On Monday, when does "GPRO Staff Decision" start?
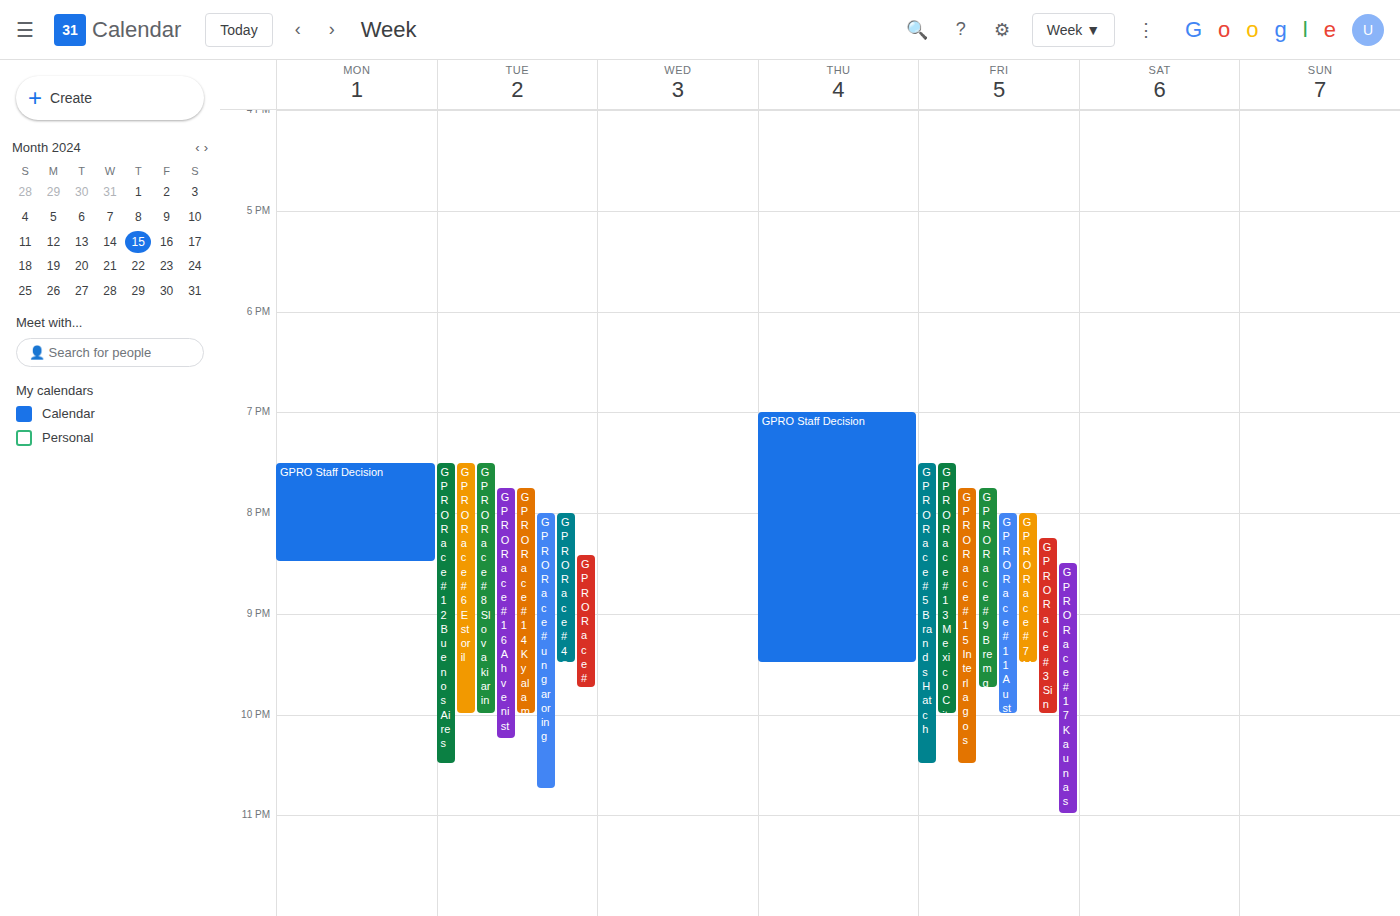
7:30 PM